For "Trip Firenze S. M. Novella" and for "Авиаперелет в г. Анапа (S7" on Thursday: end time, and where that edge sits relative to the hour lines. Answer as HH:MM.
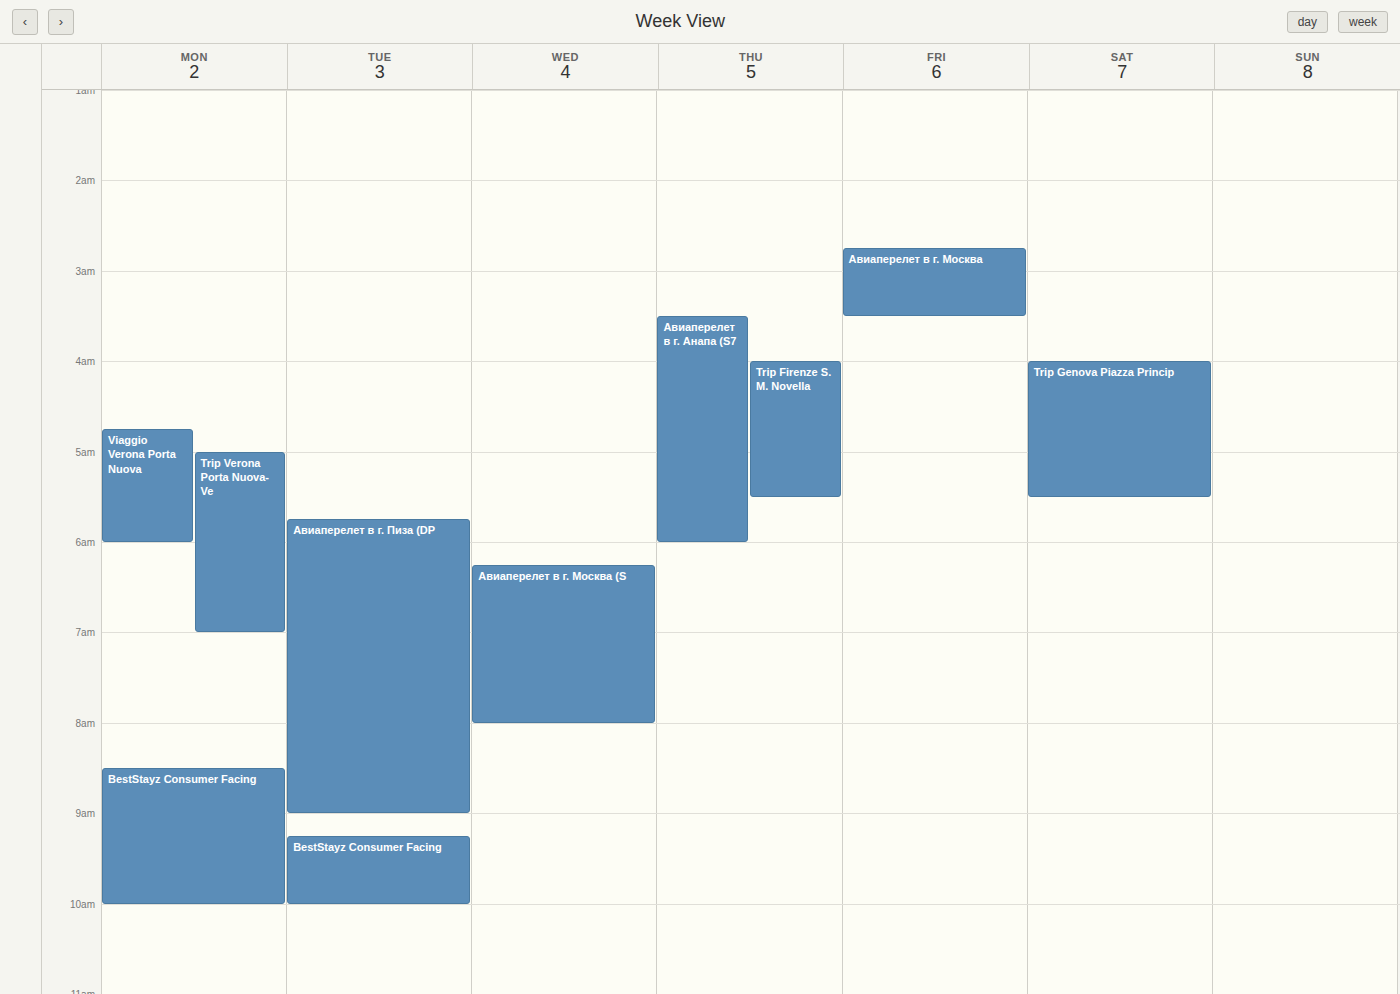
"Trip Firenze S. M. Novella": 05:30, halfway between the 05:00 and 06:00 lines. "Авиаперелет в г. Анапа (S7": 06:00, exactly on the 06:00 line.